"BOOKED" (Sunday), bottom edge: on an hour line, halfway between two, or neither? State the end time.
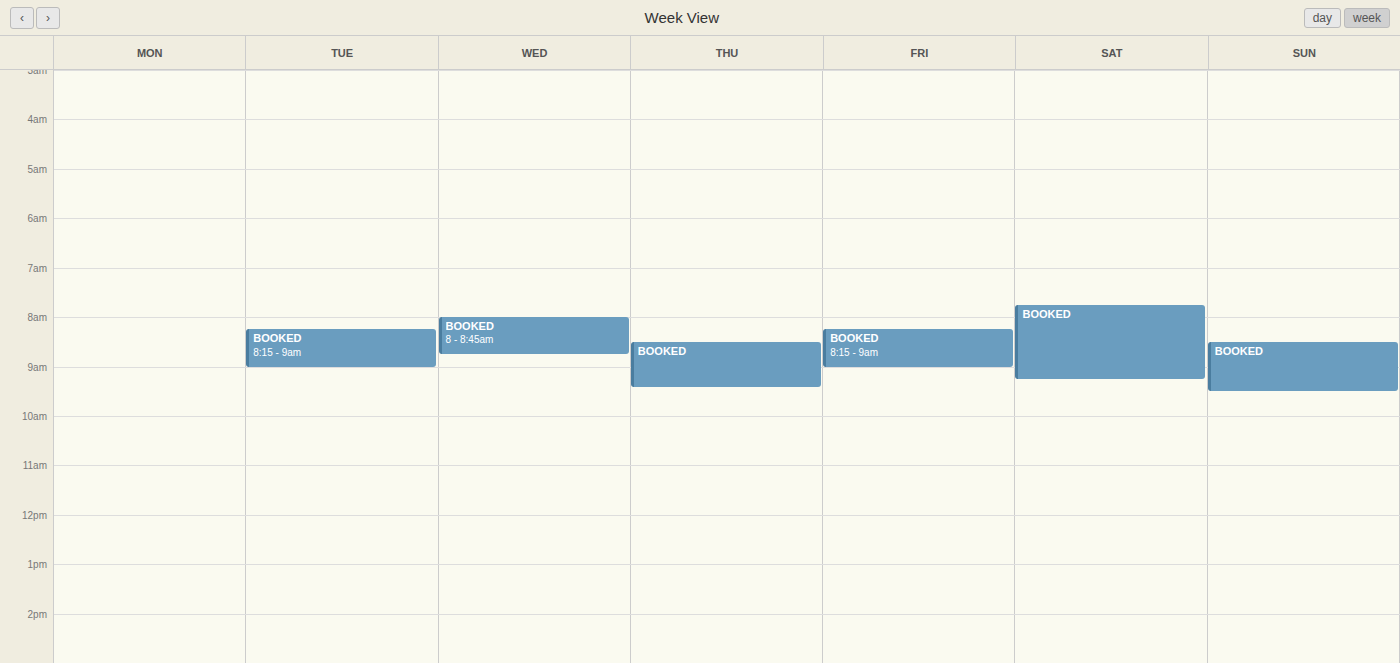
9:30 AM -- halfway between the 9 AM and 10 AM lines.